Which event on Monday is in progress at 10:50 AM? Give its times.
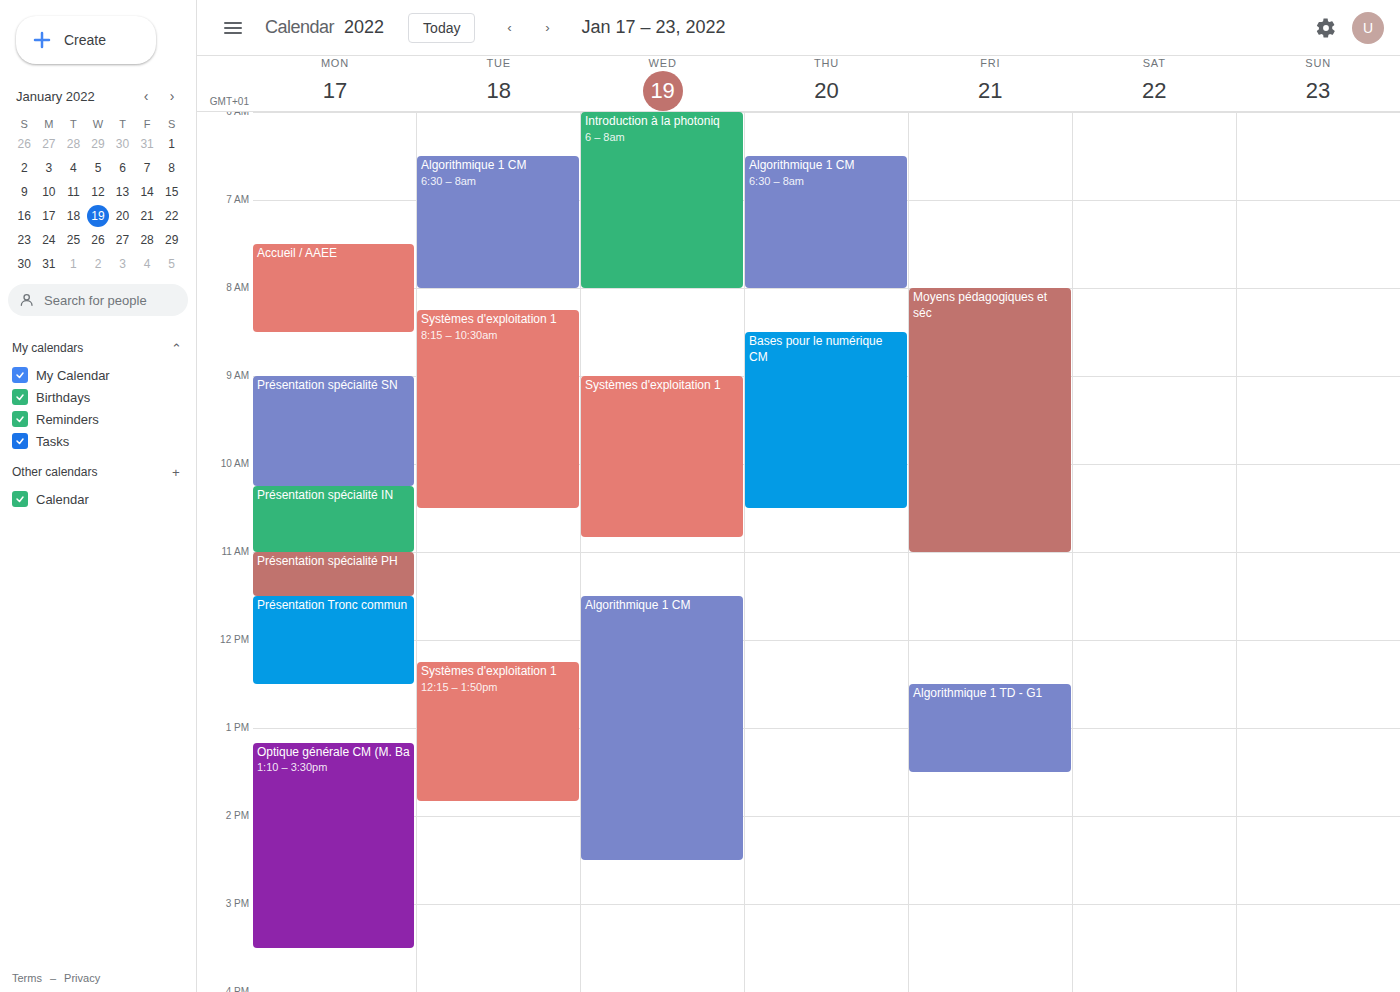
"Présentation spécialité IN", 10:15 AM to 11:00 AM